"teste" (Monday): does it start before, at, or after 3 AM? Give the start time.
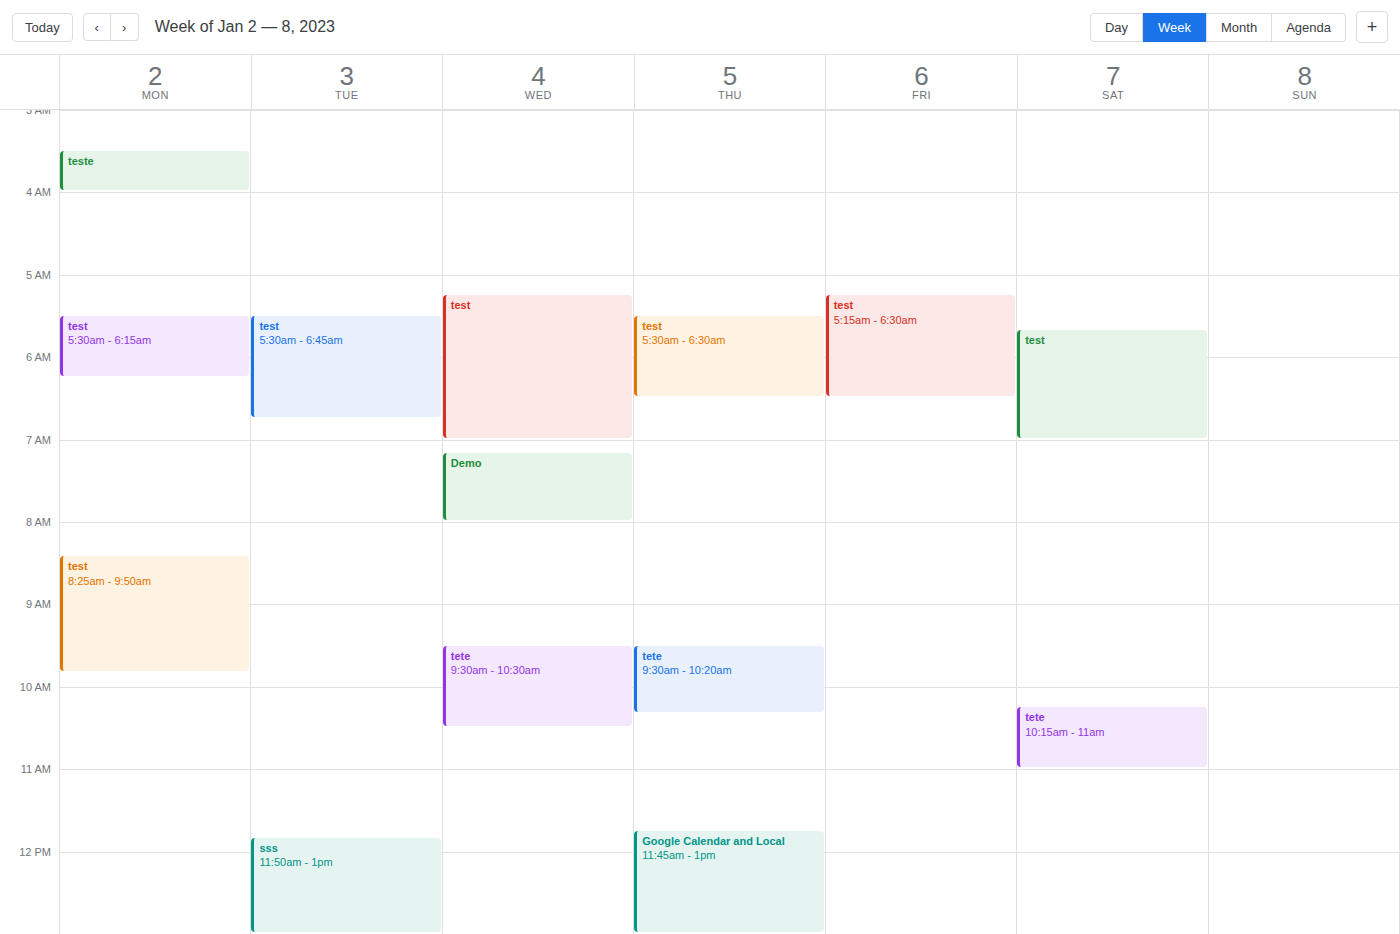
3:30 AM -- after 3 AM, 30 minutes below the 3 AM line.